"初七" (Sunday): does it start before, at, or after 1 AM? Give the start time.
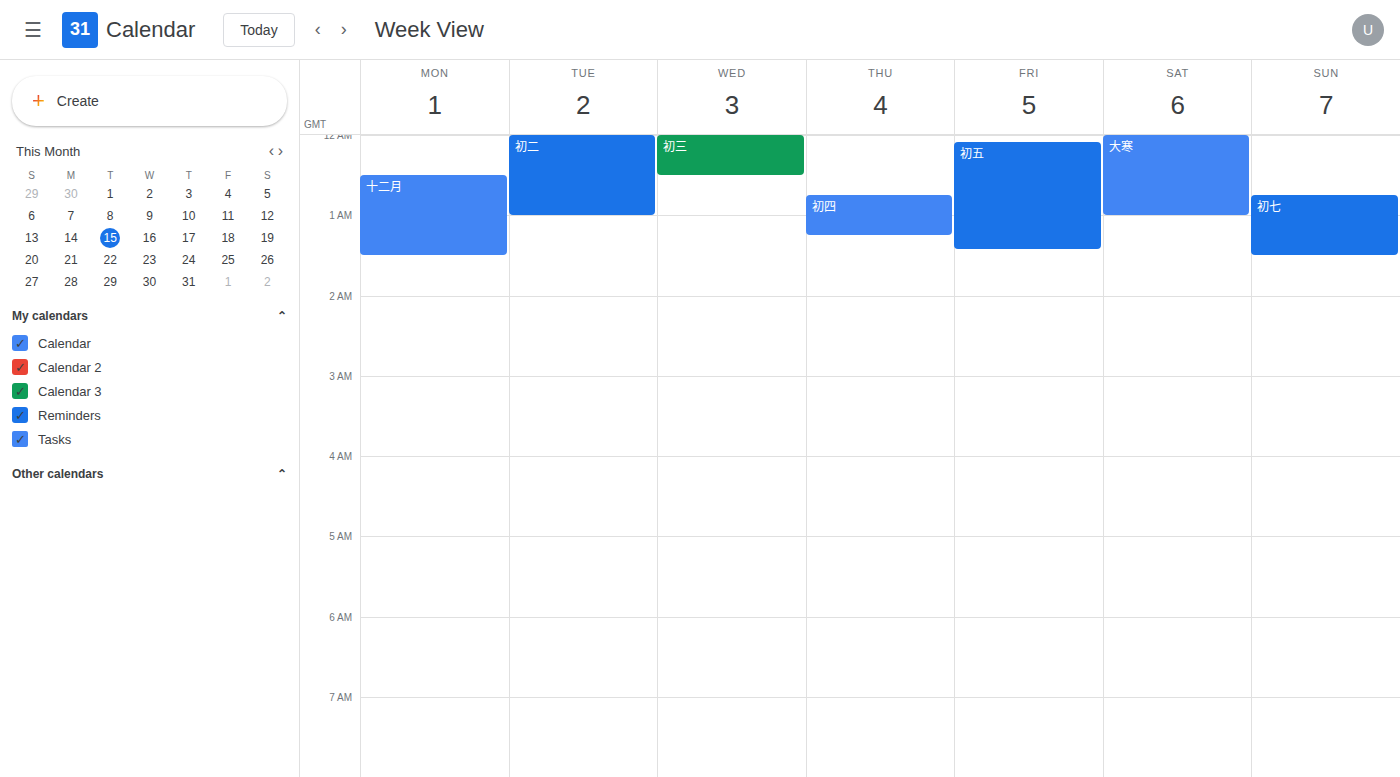
12:45 AM -- before 1 AM, 15 minutes above the 1 AM line.